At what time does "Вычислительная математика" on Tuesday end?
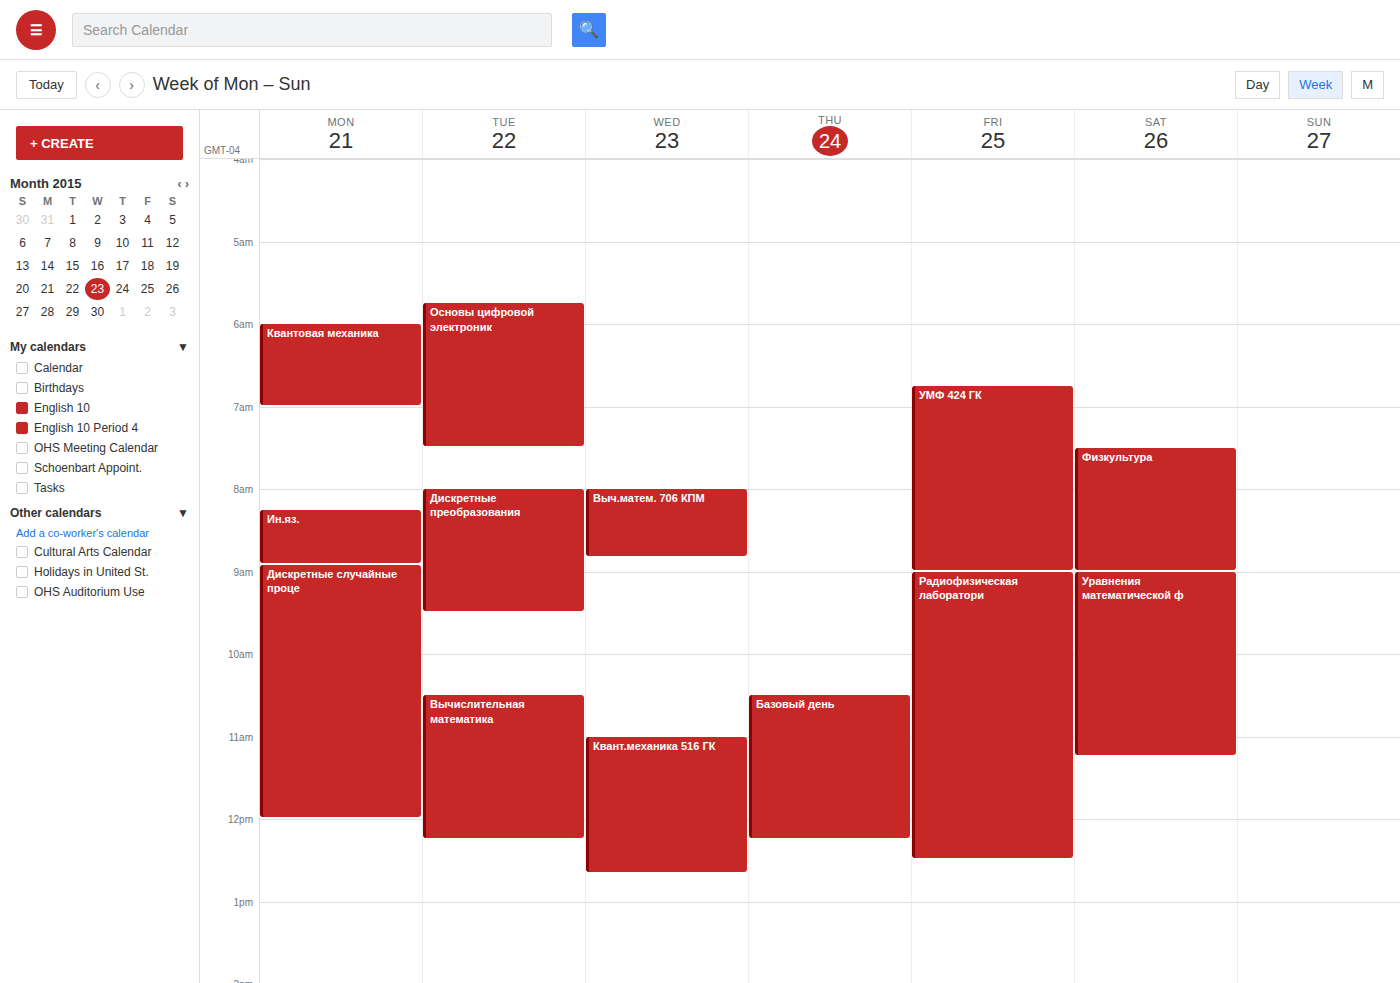
12:15 PM